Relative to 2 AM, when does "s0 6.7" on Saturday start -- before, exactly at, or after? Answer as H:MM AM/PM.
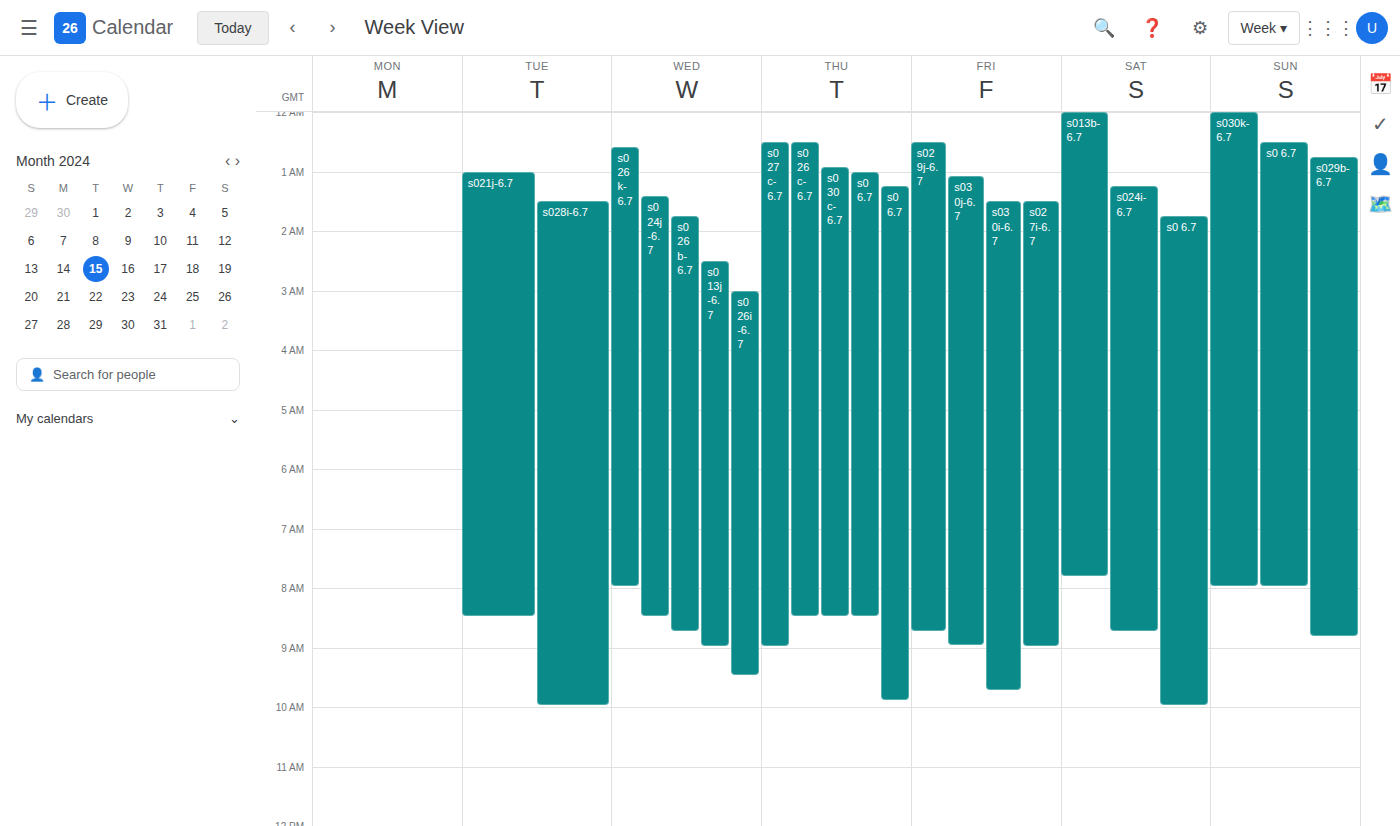
1:45 AM -- before 2 AM, 15 minutes above the 2 AM line.